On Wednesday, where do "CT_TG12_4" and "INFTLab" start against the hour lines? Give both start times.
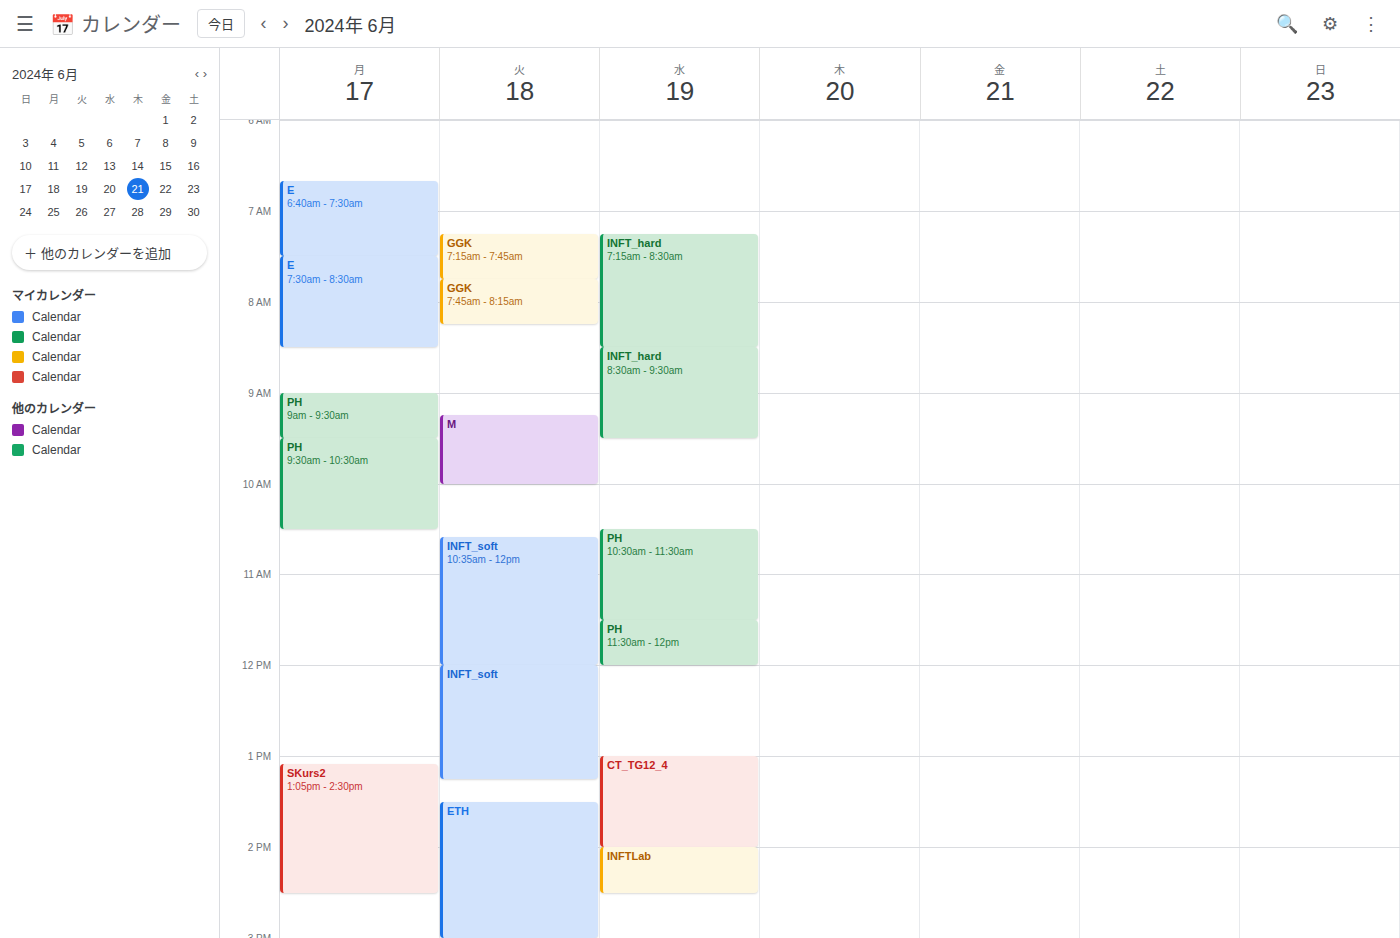
"CT_TG12_4": 1:00 PM, exactly on the 1 PM line. "INFTLab": 2:00 PM, exactly on the 2 PM line.